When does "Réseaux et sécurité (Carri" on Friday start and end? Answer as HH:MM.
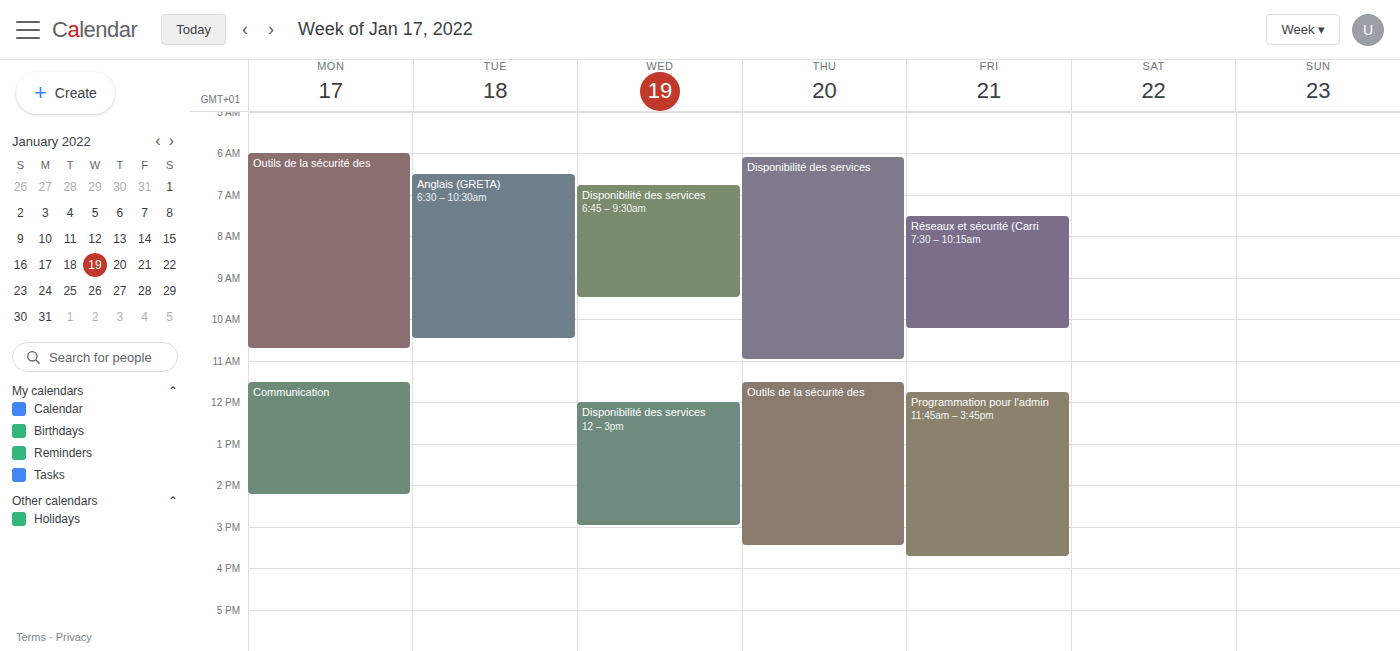
07:30 to 10:15